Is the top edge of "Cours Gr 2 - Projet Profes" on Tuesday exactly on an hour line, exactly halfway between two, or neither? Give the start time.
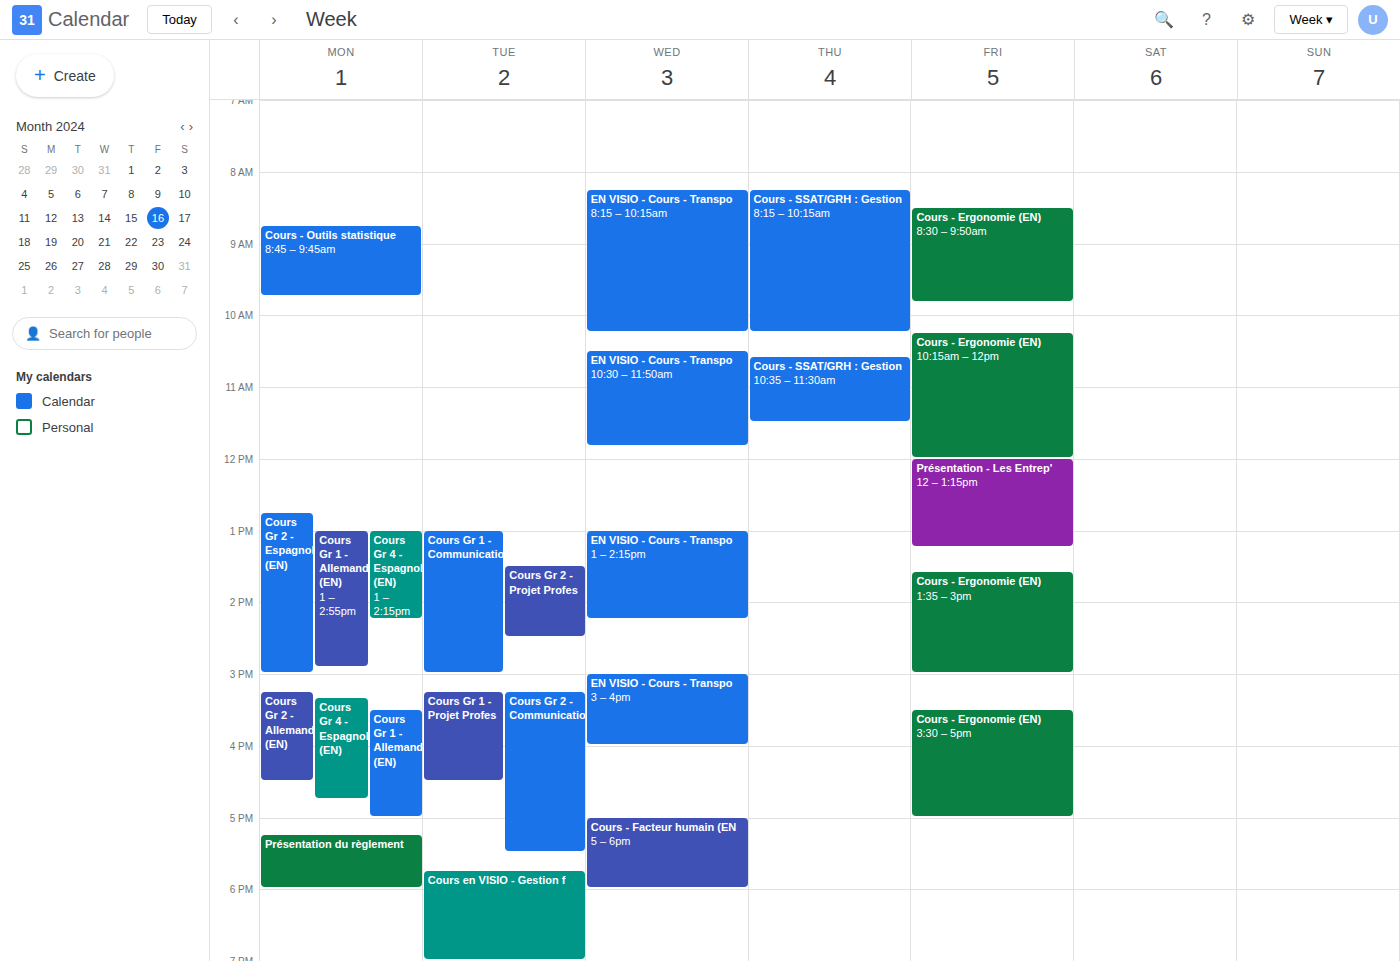
1:30 PM -- halfway between the 1 PM and 2 PM lines.